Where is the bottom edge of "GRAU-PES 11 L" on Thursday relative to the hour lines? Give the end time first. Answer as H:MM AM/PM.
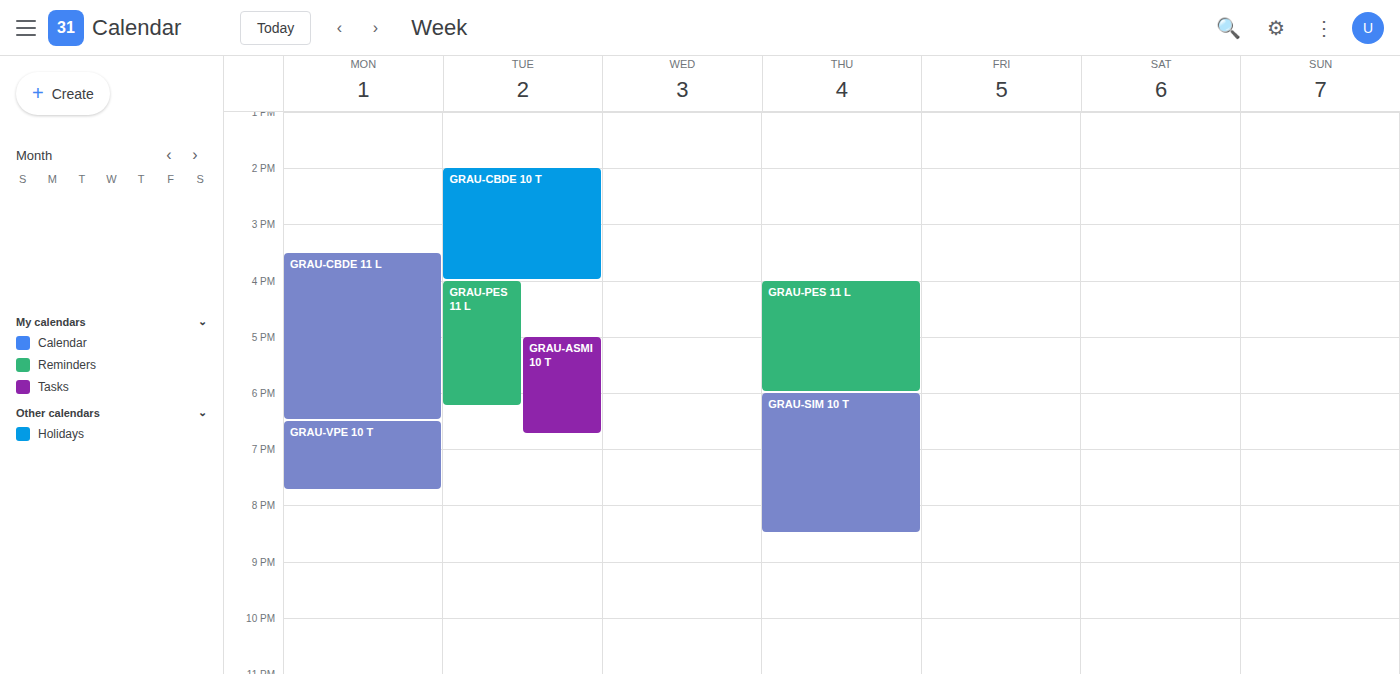
6:00 PM -- exactly on the 6 PM line.